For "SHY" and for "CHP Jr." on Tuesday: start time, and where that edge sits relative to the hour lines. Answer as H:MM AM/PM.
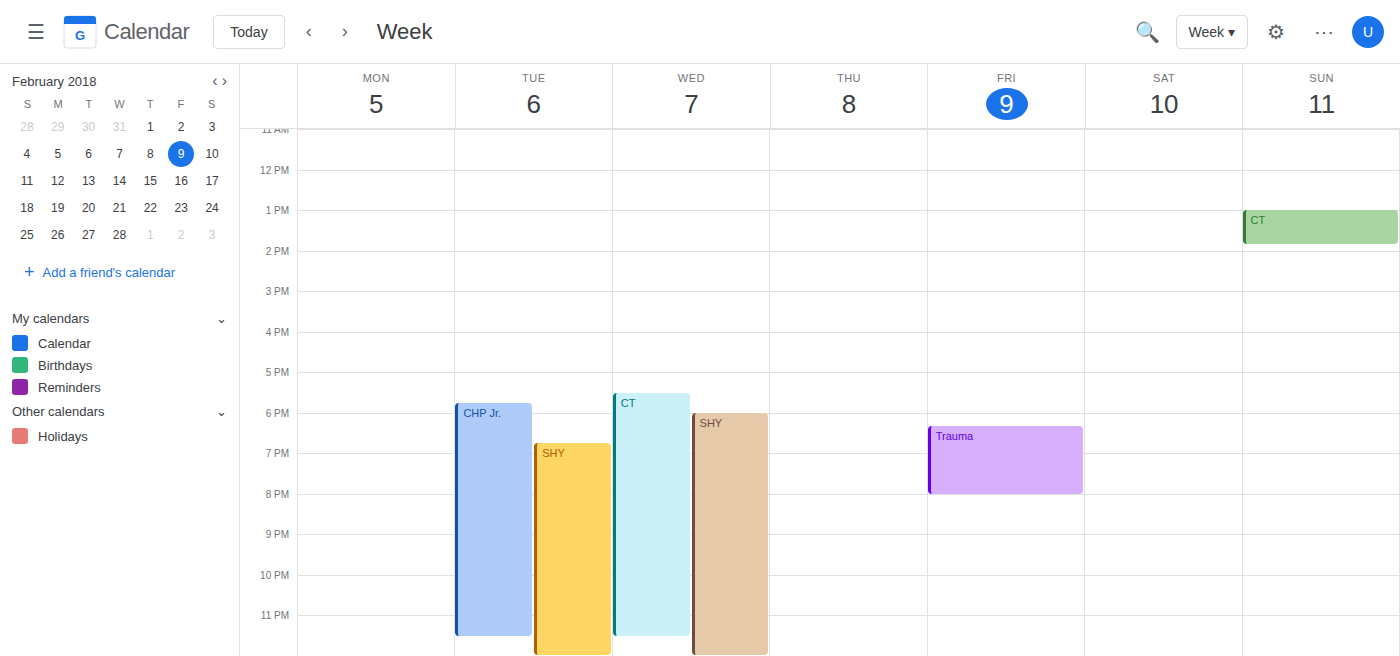
"SHY": 6:45 PM, neither: three quarters of the way from the 6 PM line to the 7 PM line. "CHP Jr.": 5:45 PM, neither: three quarters of the way from the 5 PM line to the 6 PM line.